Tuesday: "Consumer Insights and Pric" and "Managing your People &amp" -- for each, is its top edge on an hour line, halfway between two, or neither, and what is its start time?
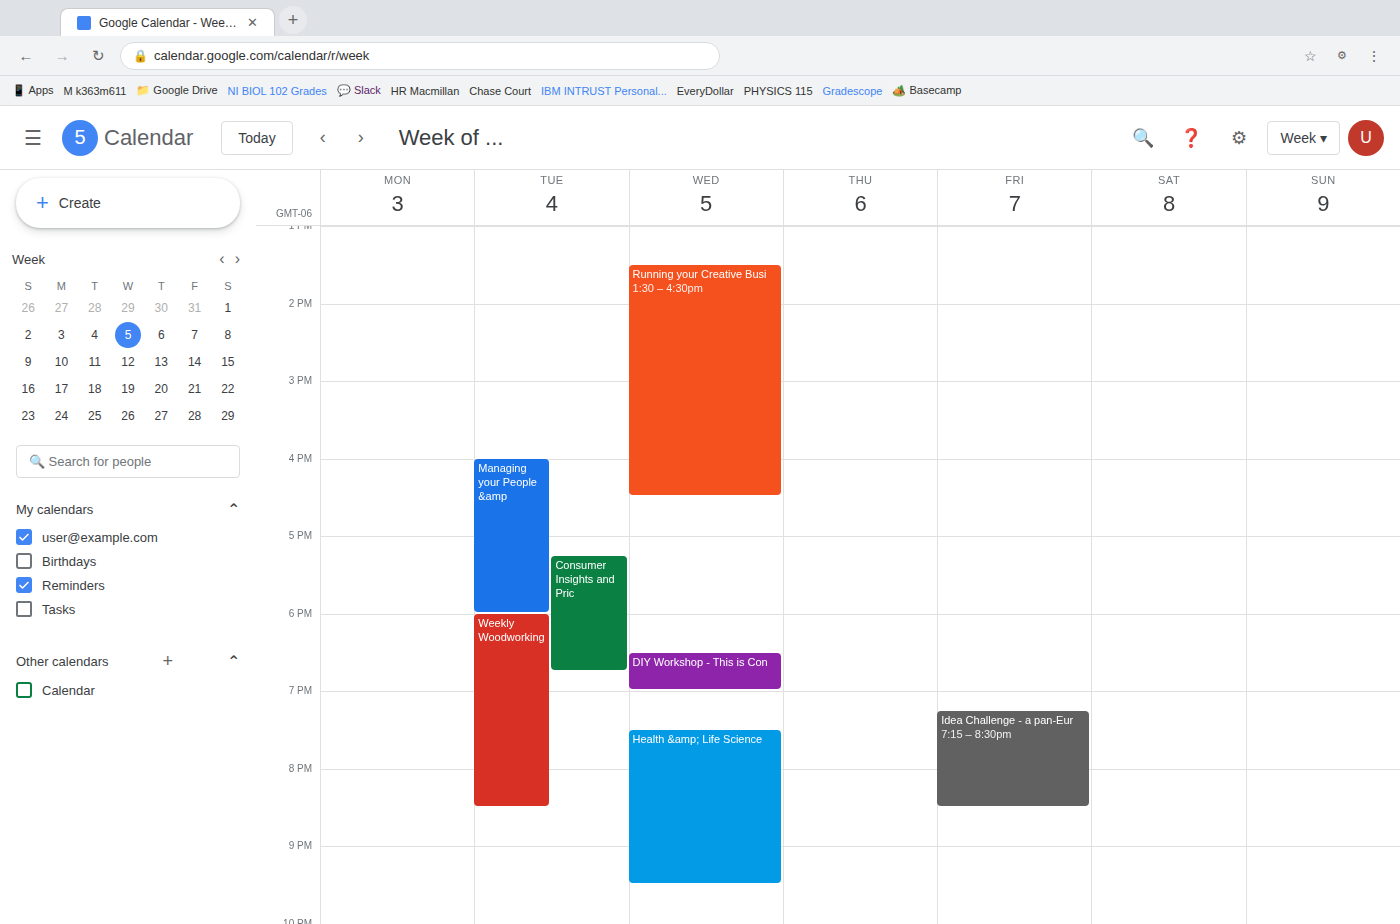
"Consumer Insights and Pric": 5:15 PM, neither: a quarter of the way from the 5 PM line to the 6 PM line. "Managing your People &amp": 4:00 PM, exactly on the 4 PM line.